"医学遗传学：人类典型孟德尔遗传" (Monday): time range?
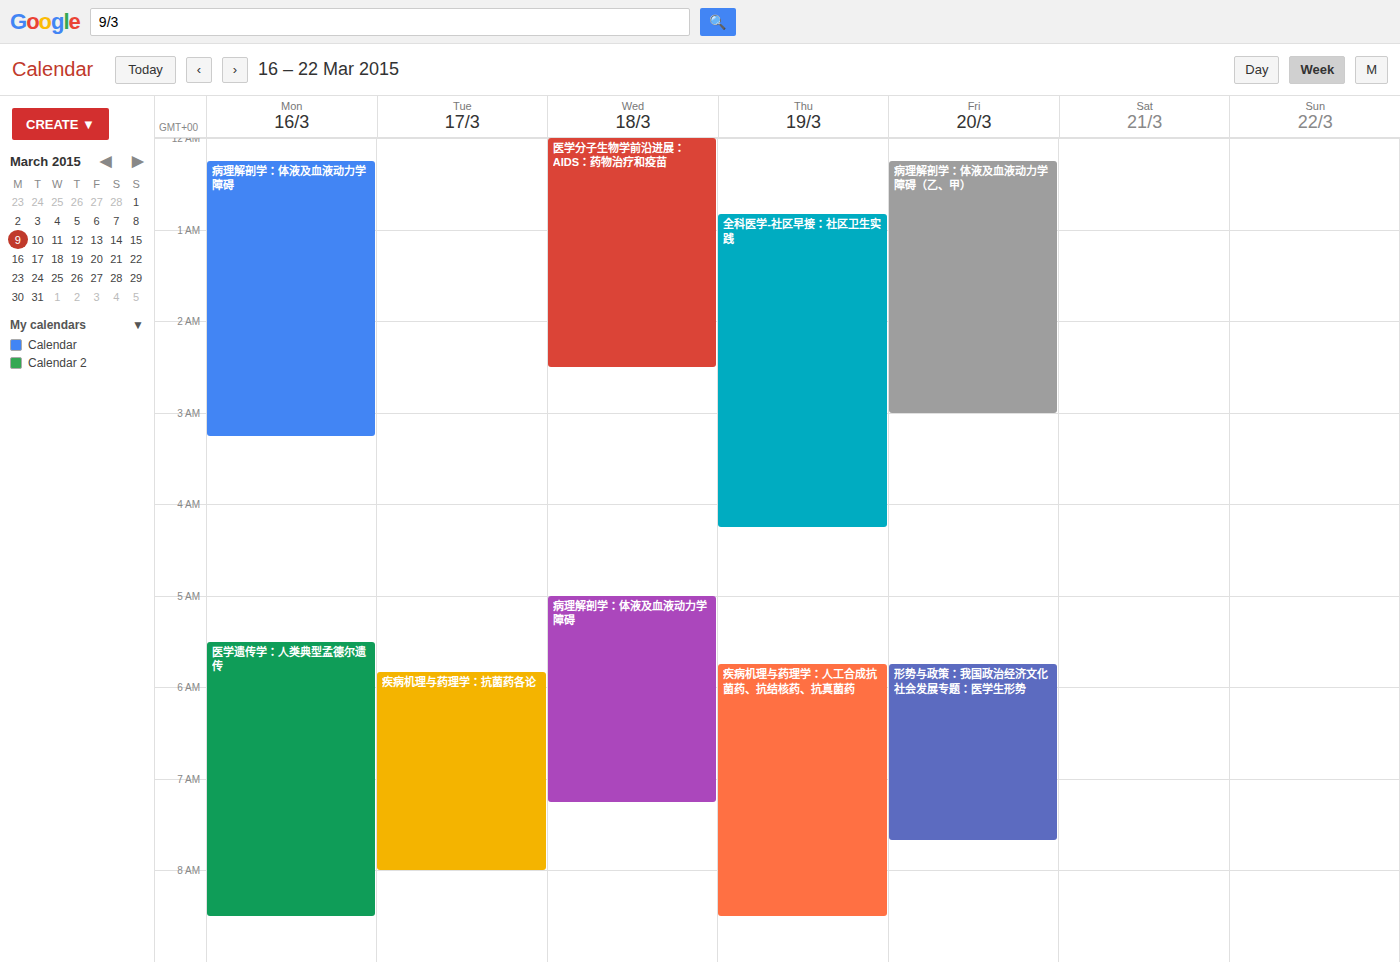
5:30 AM to 8:30 AM